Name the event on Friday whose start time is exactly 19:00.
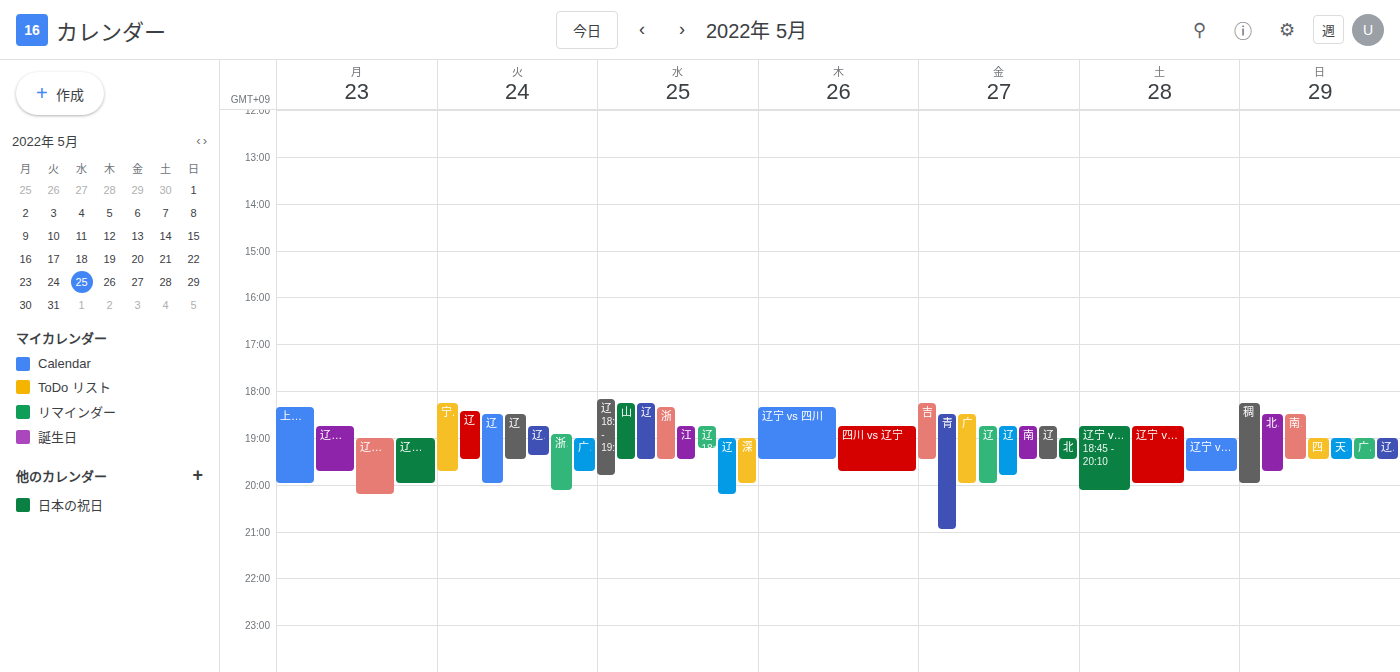
"北控 vs 辽宁"